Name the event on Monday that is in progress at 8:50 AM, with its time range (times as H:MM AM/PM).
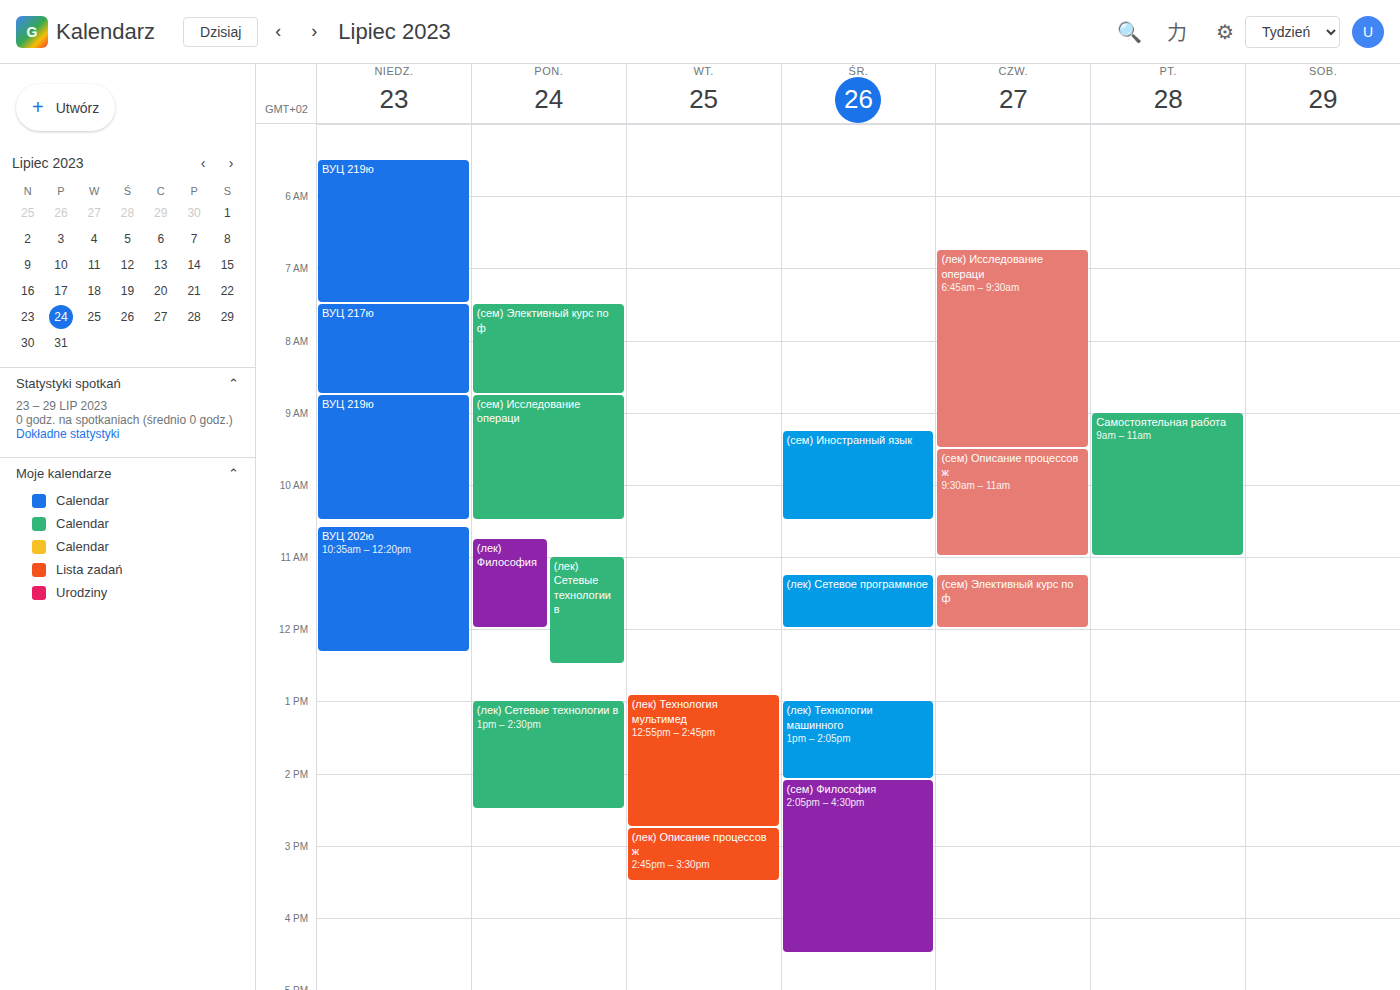
"(сем) Исследование операци", 8:45 AM to 10:30 AM